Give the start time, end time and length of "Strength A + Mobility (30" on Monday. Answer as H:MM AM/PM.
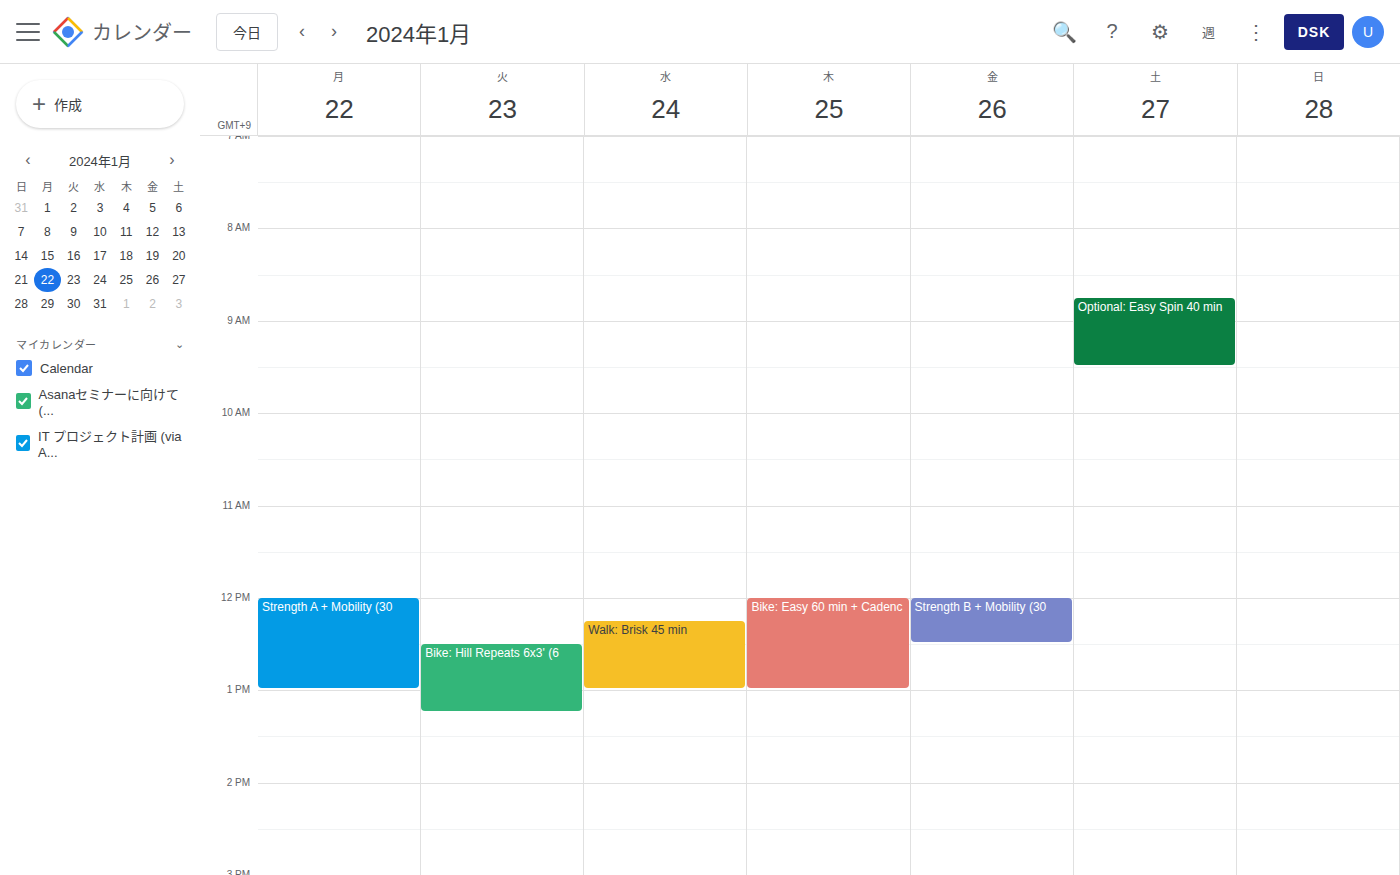
12:00 PM to 1:00 PM, 1 hour